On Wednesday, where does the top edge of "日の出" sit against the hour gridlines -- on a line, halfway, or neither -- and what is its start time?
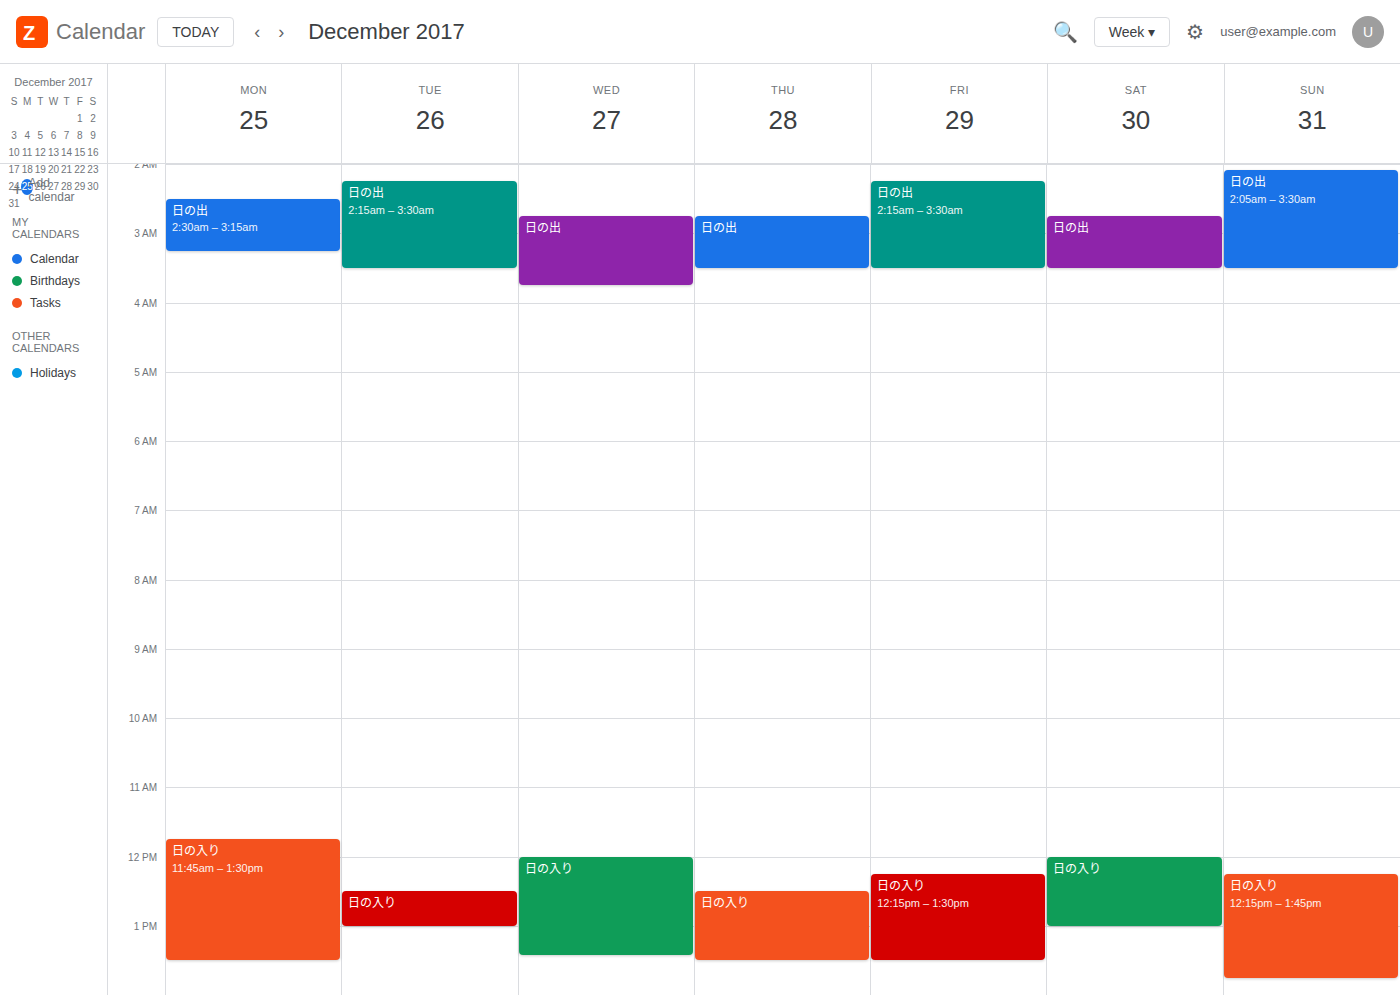
2:45 AM -- neither: three quarters of the way from the 2 AM line to the 3 AM line.